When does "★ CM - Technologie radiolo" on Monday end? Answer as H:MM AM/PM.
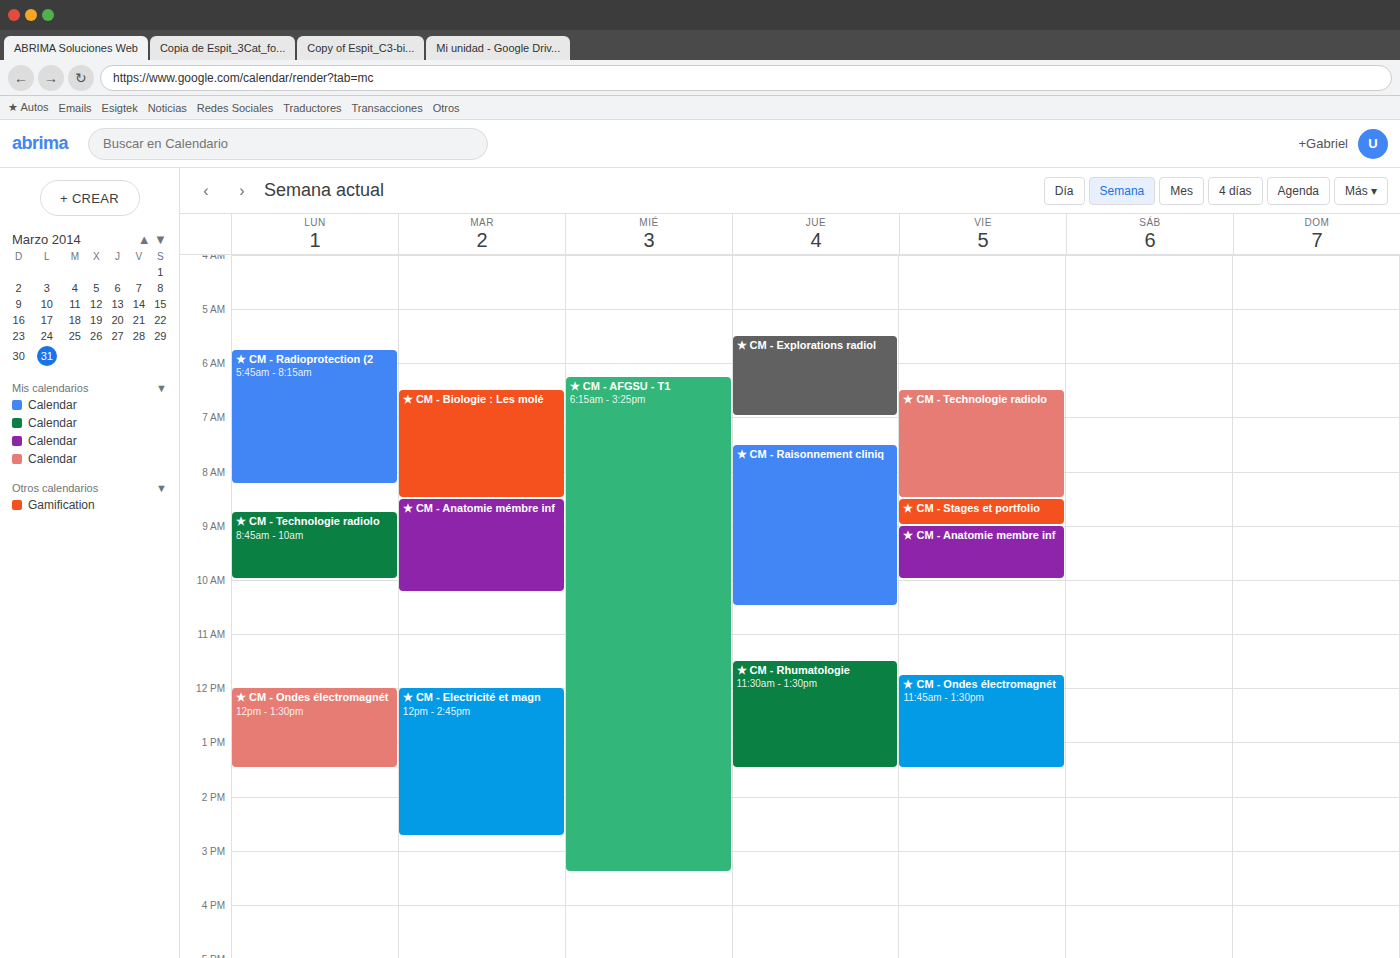
10:00 AM